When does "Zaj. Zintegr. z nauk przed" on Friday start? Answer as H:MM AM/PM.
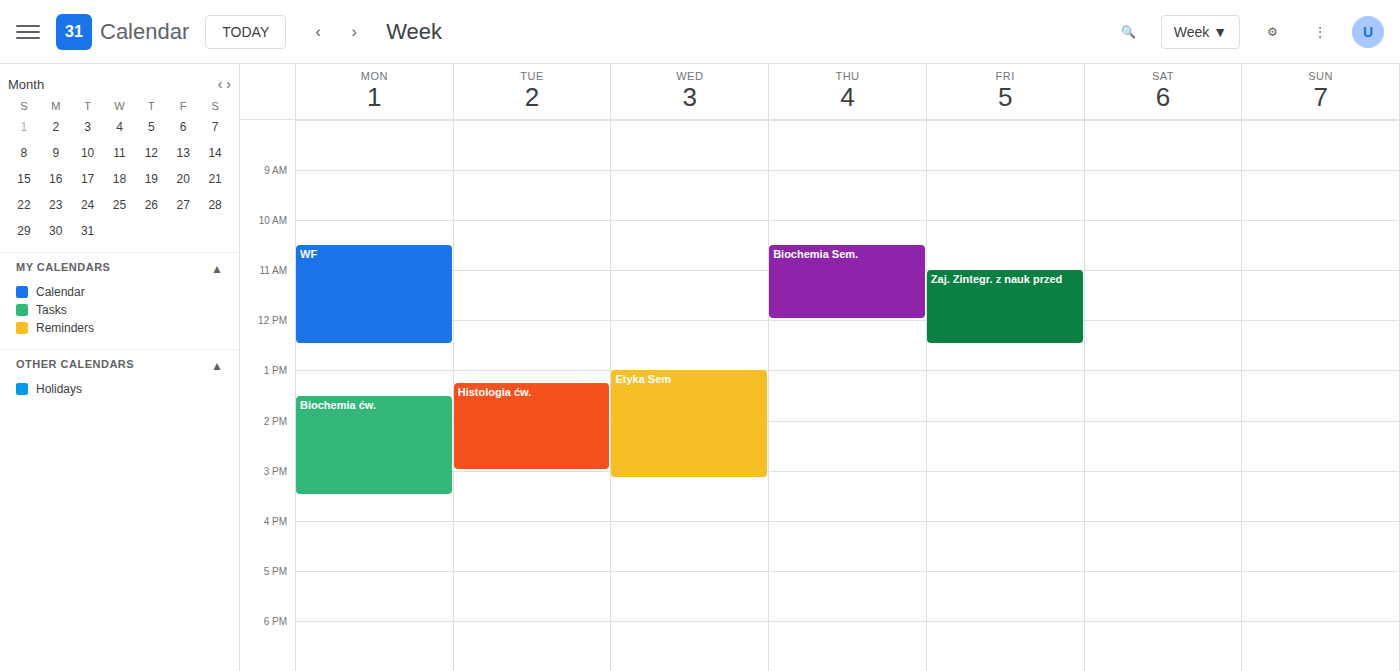
11:00 AM